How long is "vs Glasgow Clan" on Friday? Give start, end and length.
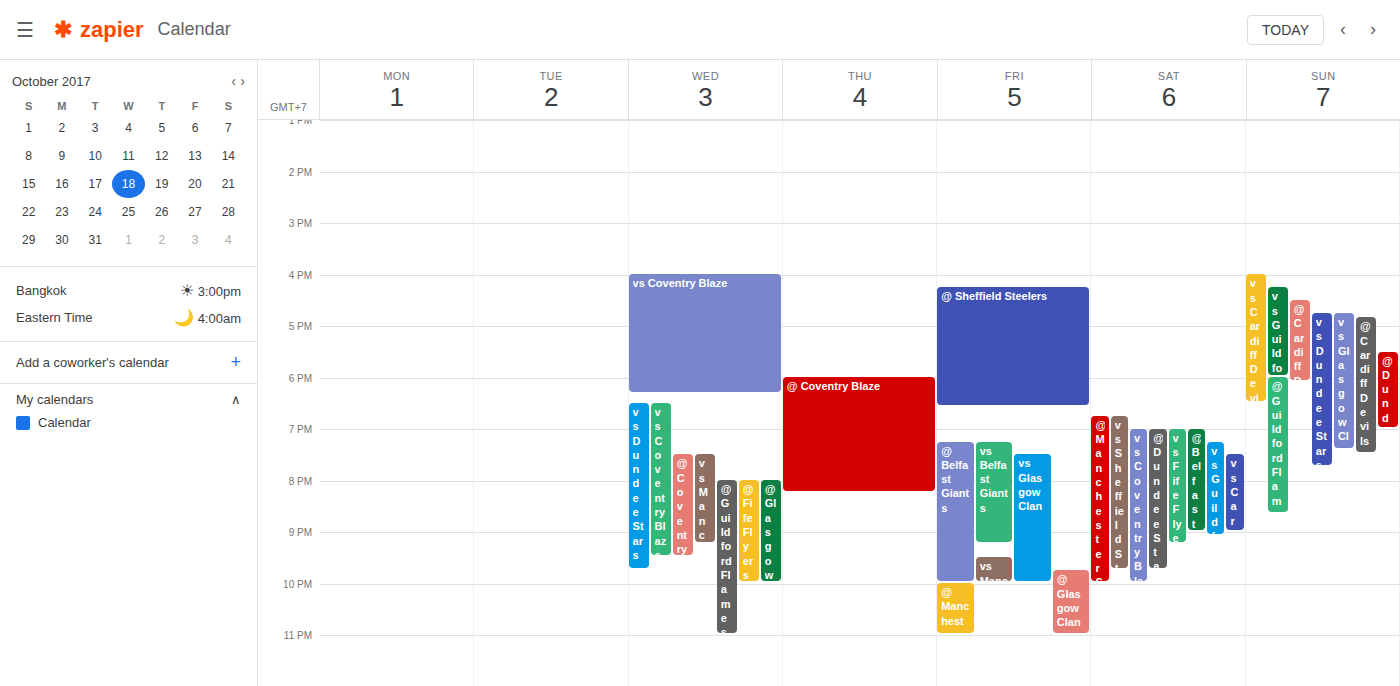
7:30 PM to 10:00 PM, 2 hours 30 minutes